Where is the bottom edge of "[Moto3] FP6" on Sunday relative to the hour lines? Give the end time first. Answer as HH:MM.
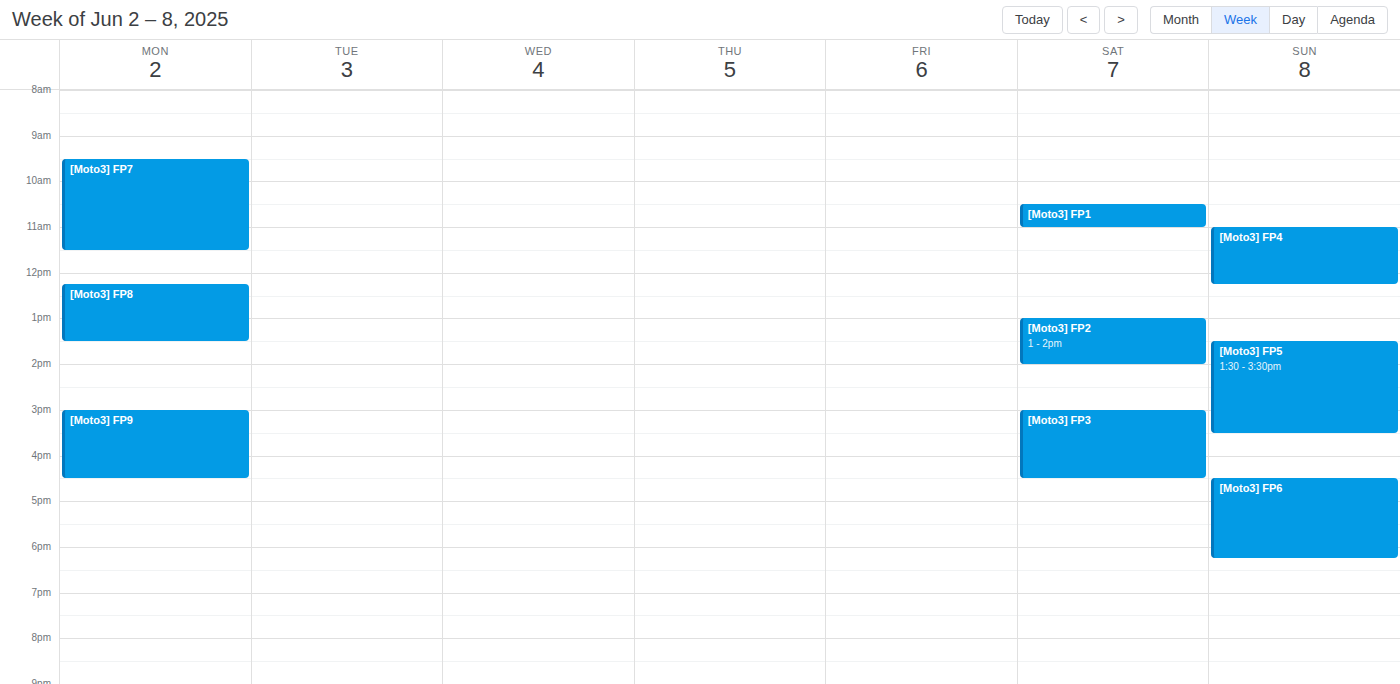
18:15 -- neither: a quarter of the way from the 18:00 line to the 19:00 line.